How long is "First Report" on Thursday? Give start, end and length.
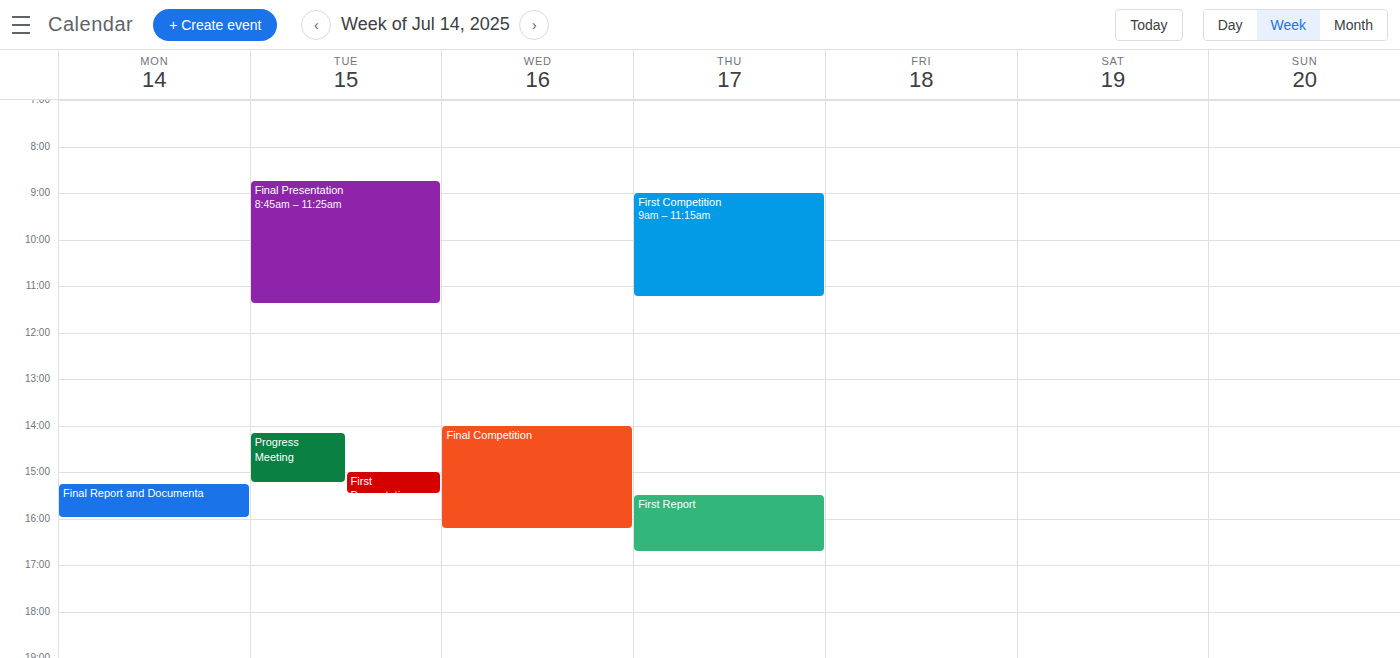
3:30 PM to 4:45 PM, 1 hour 15 minutes